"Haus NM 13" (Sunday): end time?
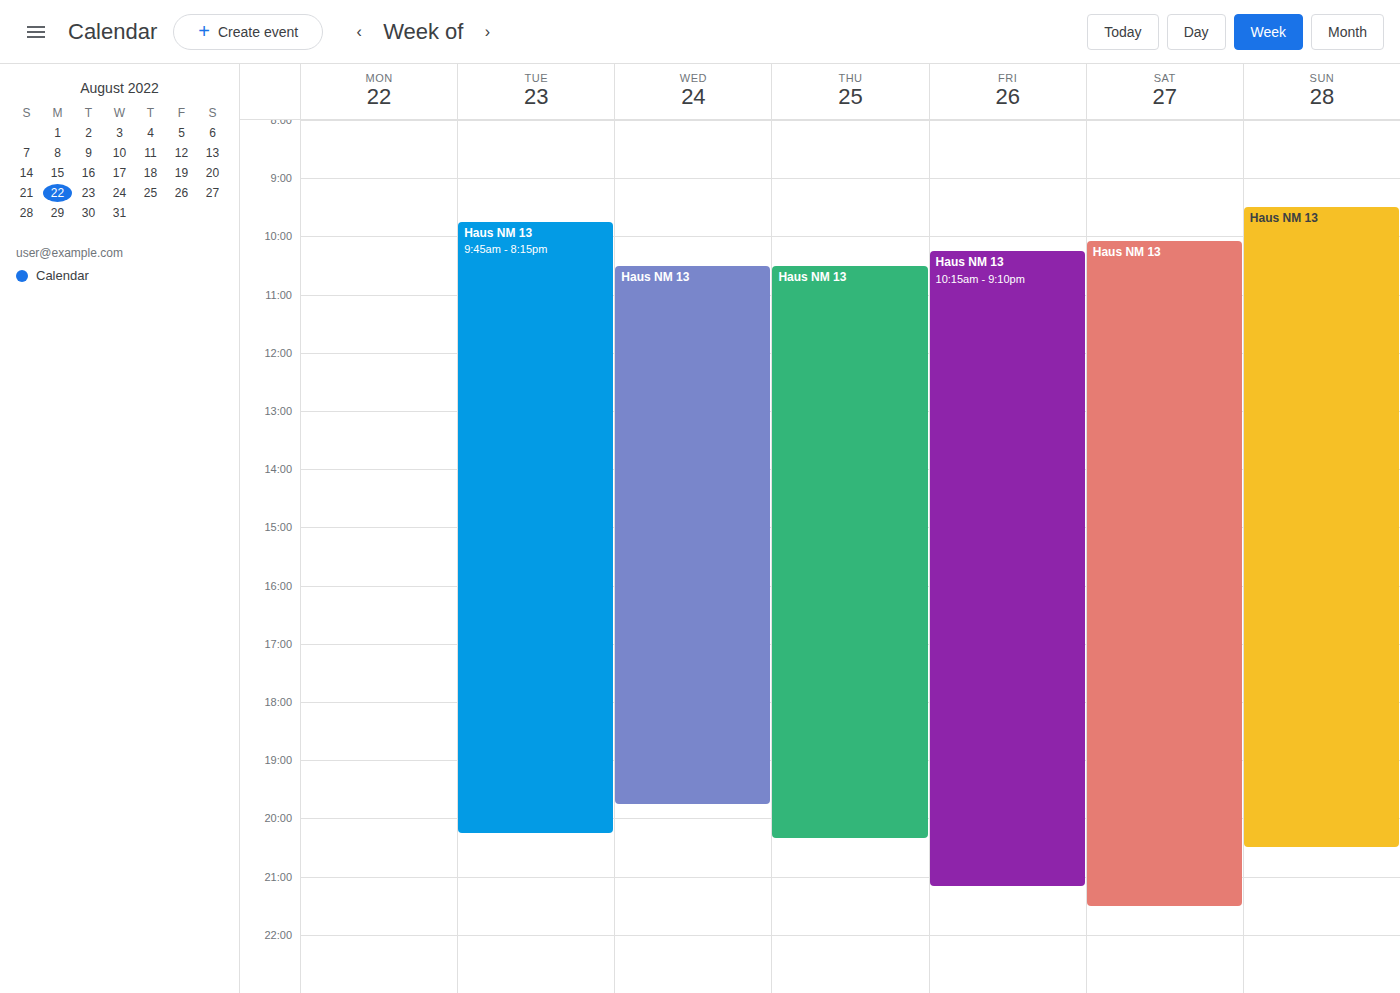
8:30 PM